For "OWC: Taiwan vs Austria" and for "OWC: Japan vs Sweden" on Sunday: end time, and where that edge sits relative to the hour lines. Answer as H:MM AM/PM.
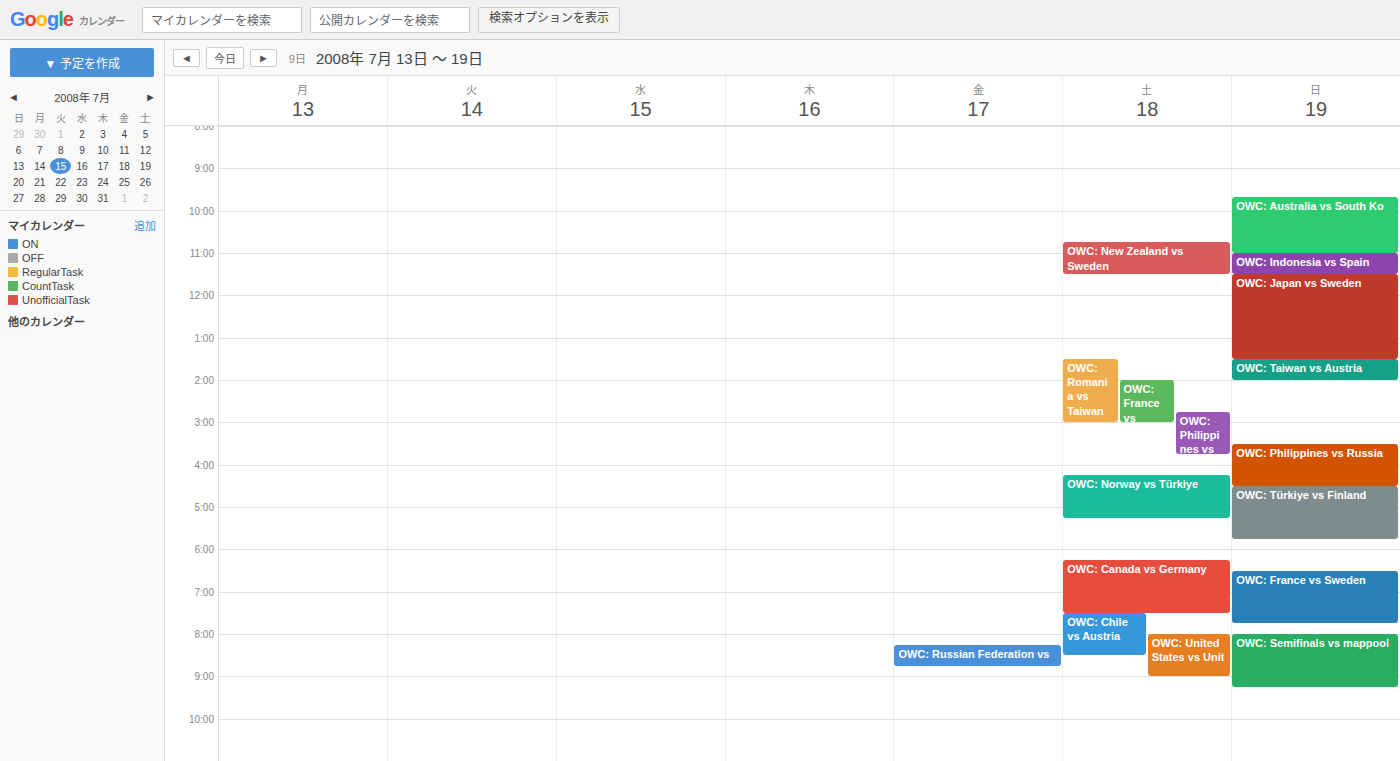
"OWC: Taiwan vs Austria": 2:00 PM, exactly on the 2 PM line. "OWC: Japan vs Sweden": 1:30 PM, halfway between the 1 PM and 2 PM lines.